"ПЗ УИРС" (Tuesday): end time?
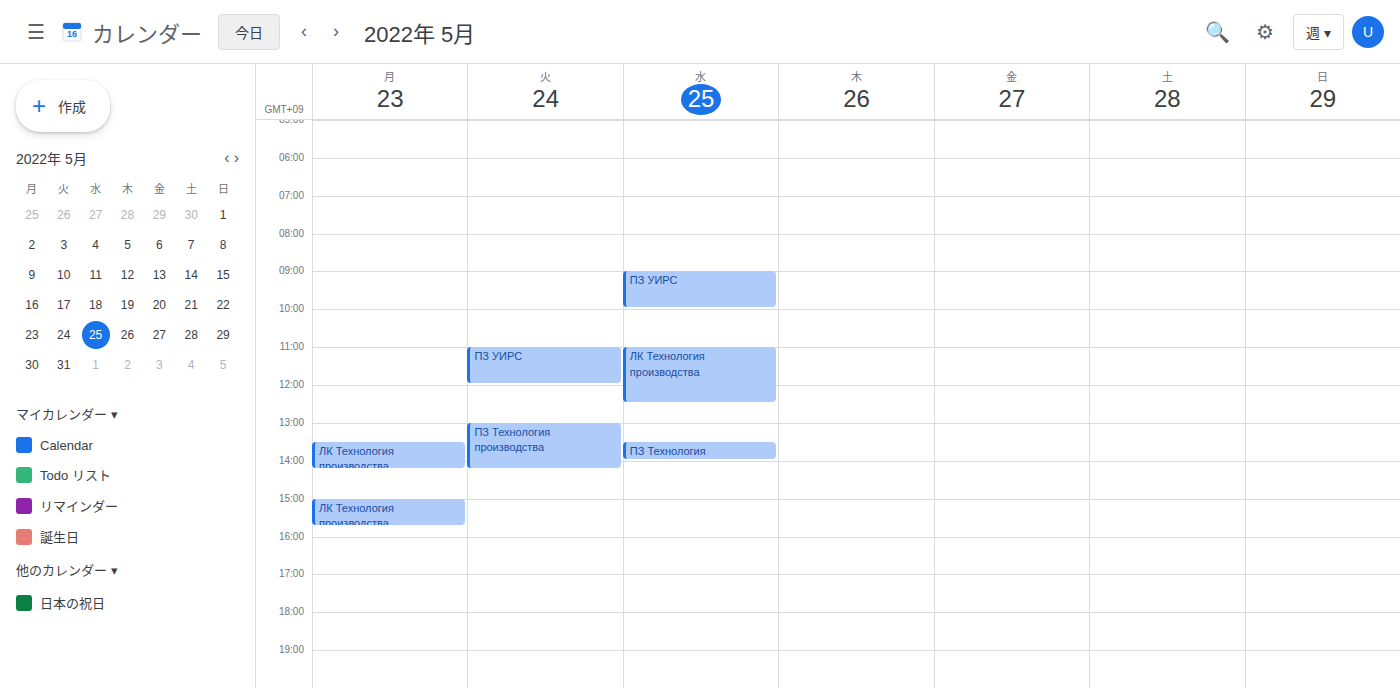
12:00 PM